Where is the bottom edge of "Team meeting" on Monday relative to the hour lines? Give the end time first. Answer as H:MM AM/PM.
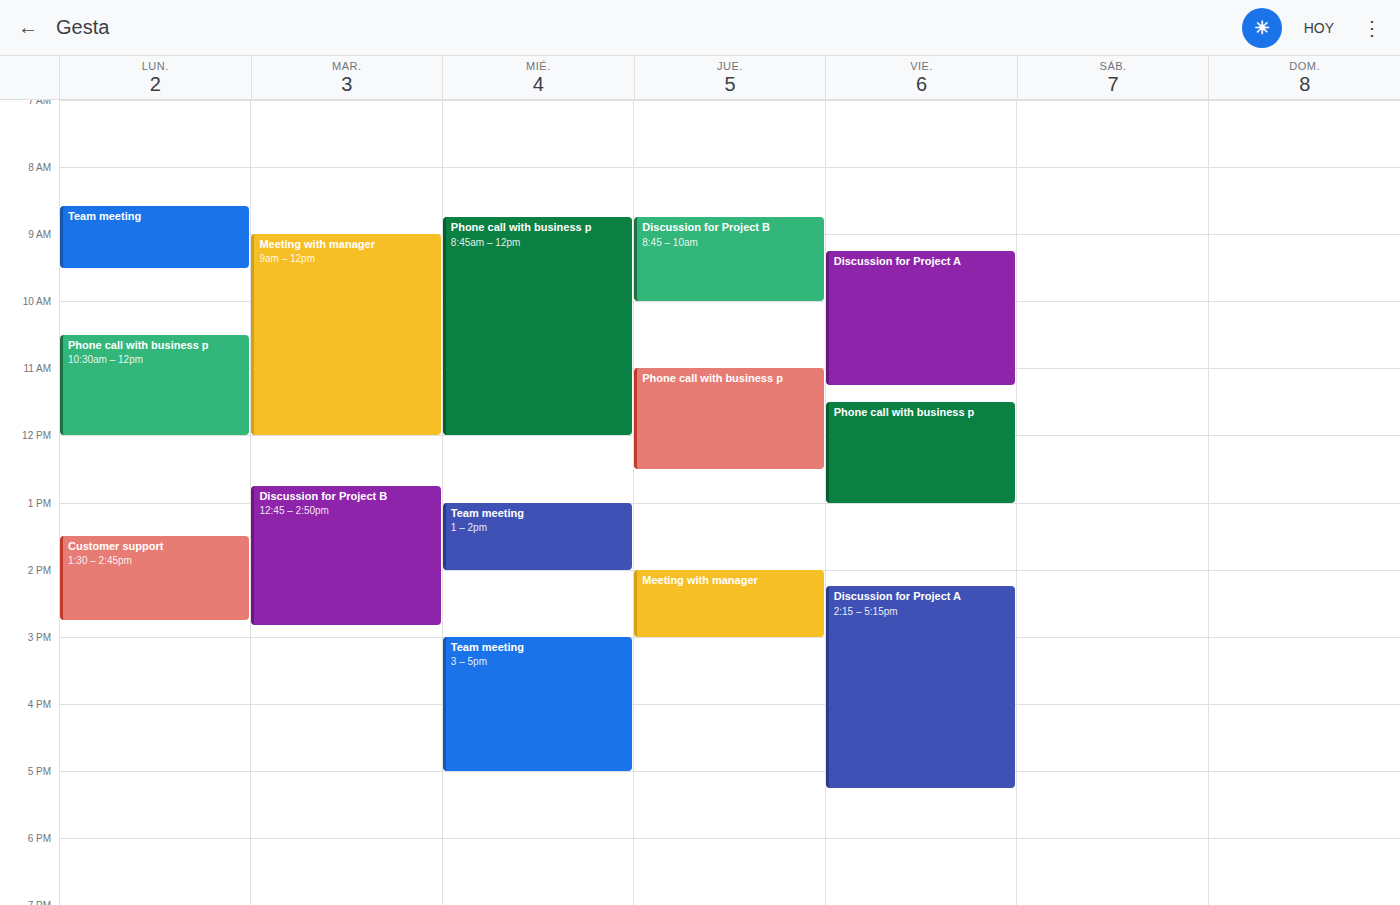
9:30 AM -- halfway between the 9 AM and 10 AM lines.